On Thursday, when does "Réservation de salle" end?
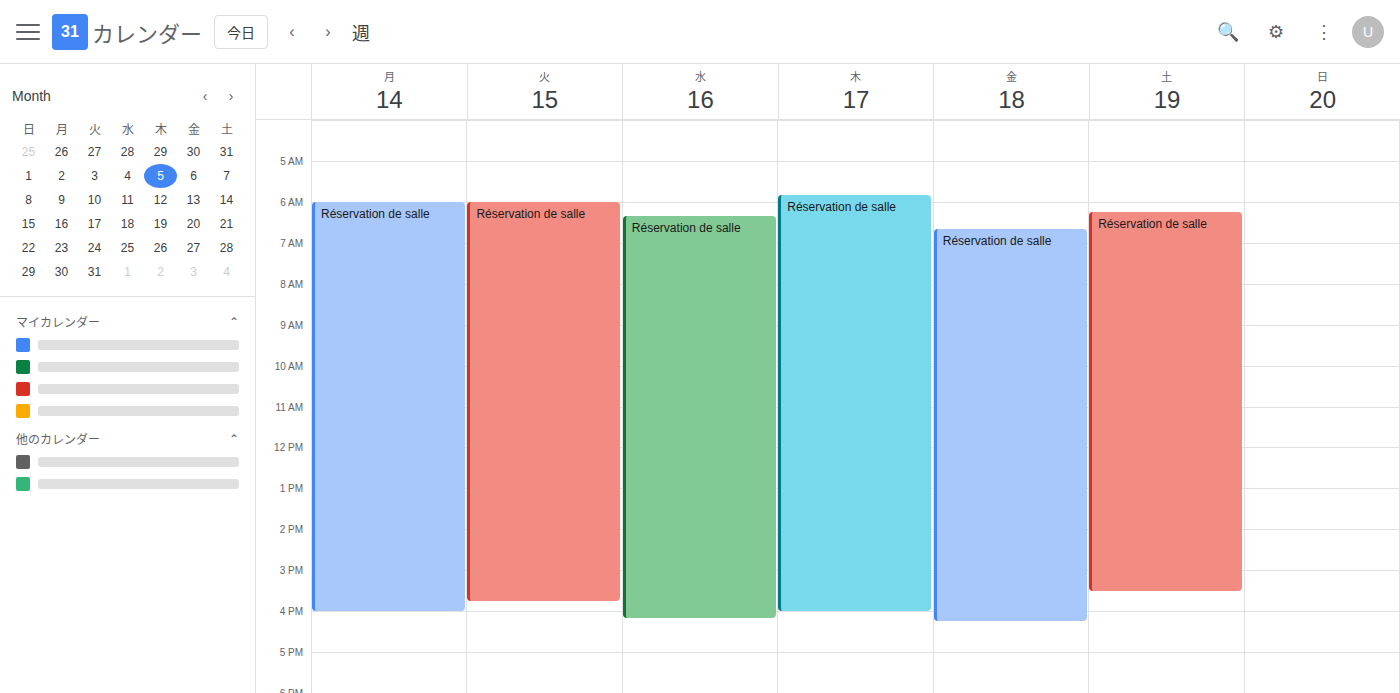
4:00 PM